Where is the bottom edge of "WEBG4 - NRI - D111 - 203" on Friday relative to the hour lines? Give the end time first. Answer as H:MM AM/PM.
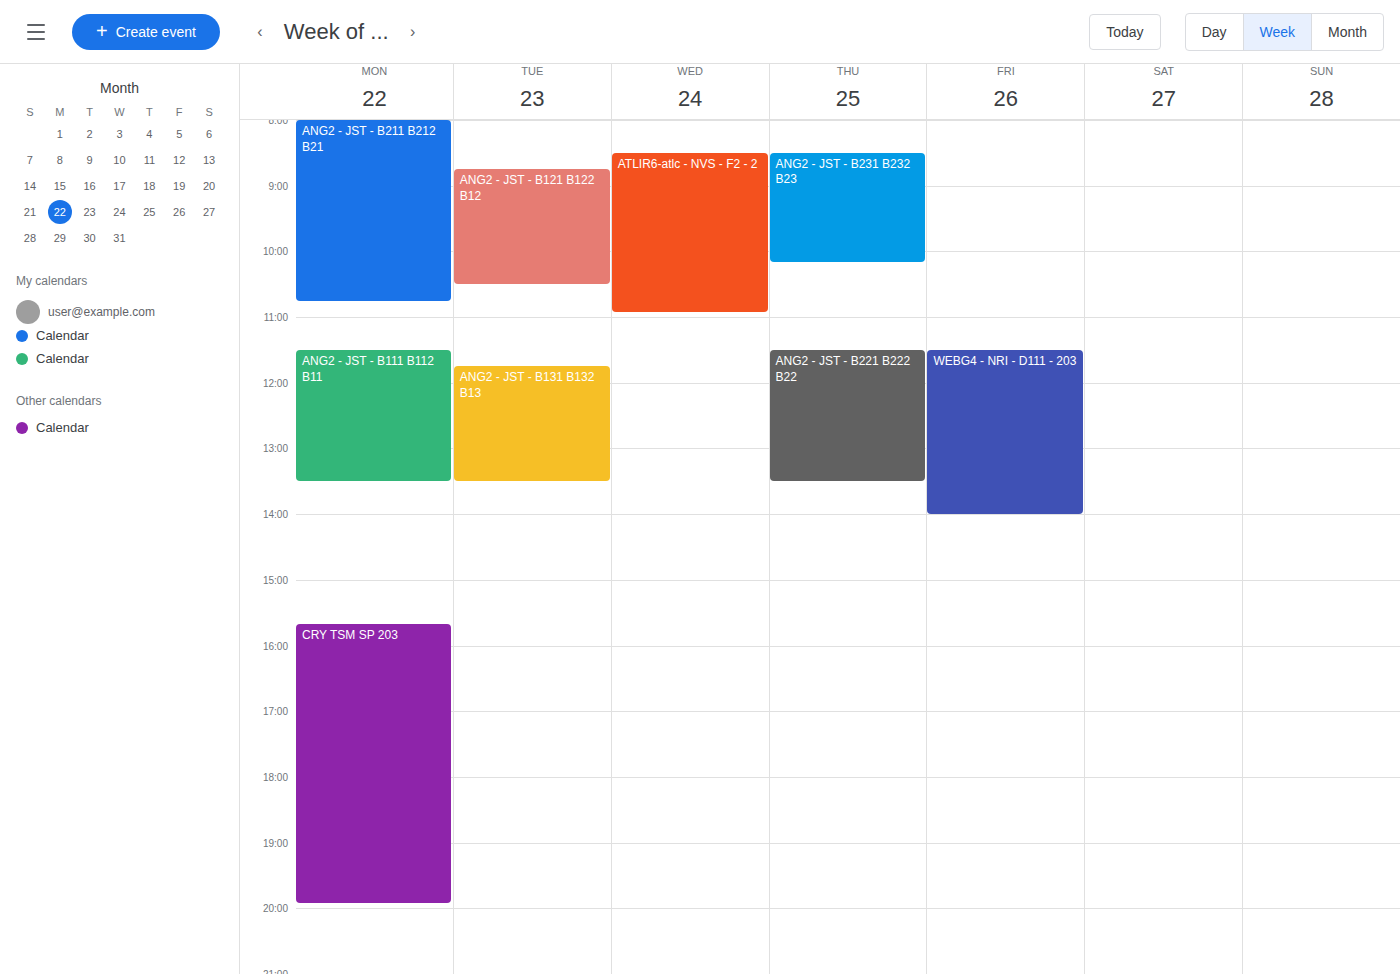
2:00 PM -- exactly on the 2 PM line.